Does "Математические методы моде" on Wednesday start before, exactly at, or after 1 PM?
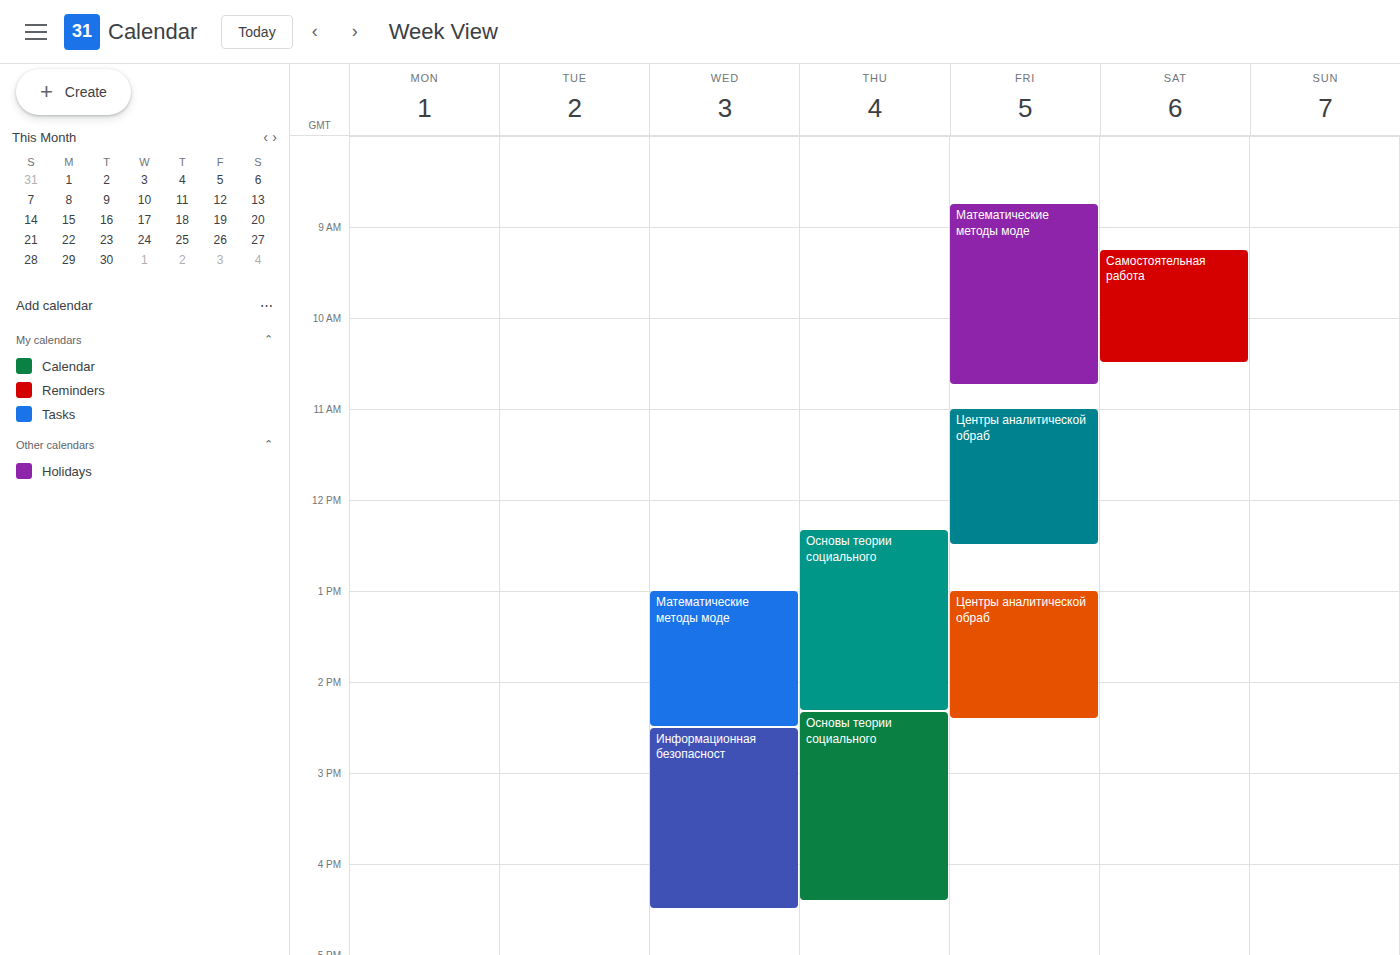
1:00 PM -- exactly at 1 PM, on the 1 PM line.